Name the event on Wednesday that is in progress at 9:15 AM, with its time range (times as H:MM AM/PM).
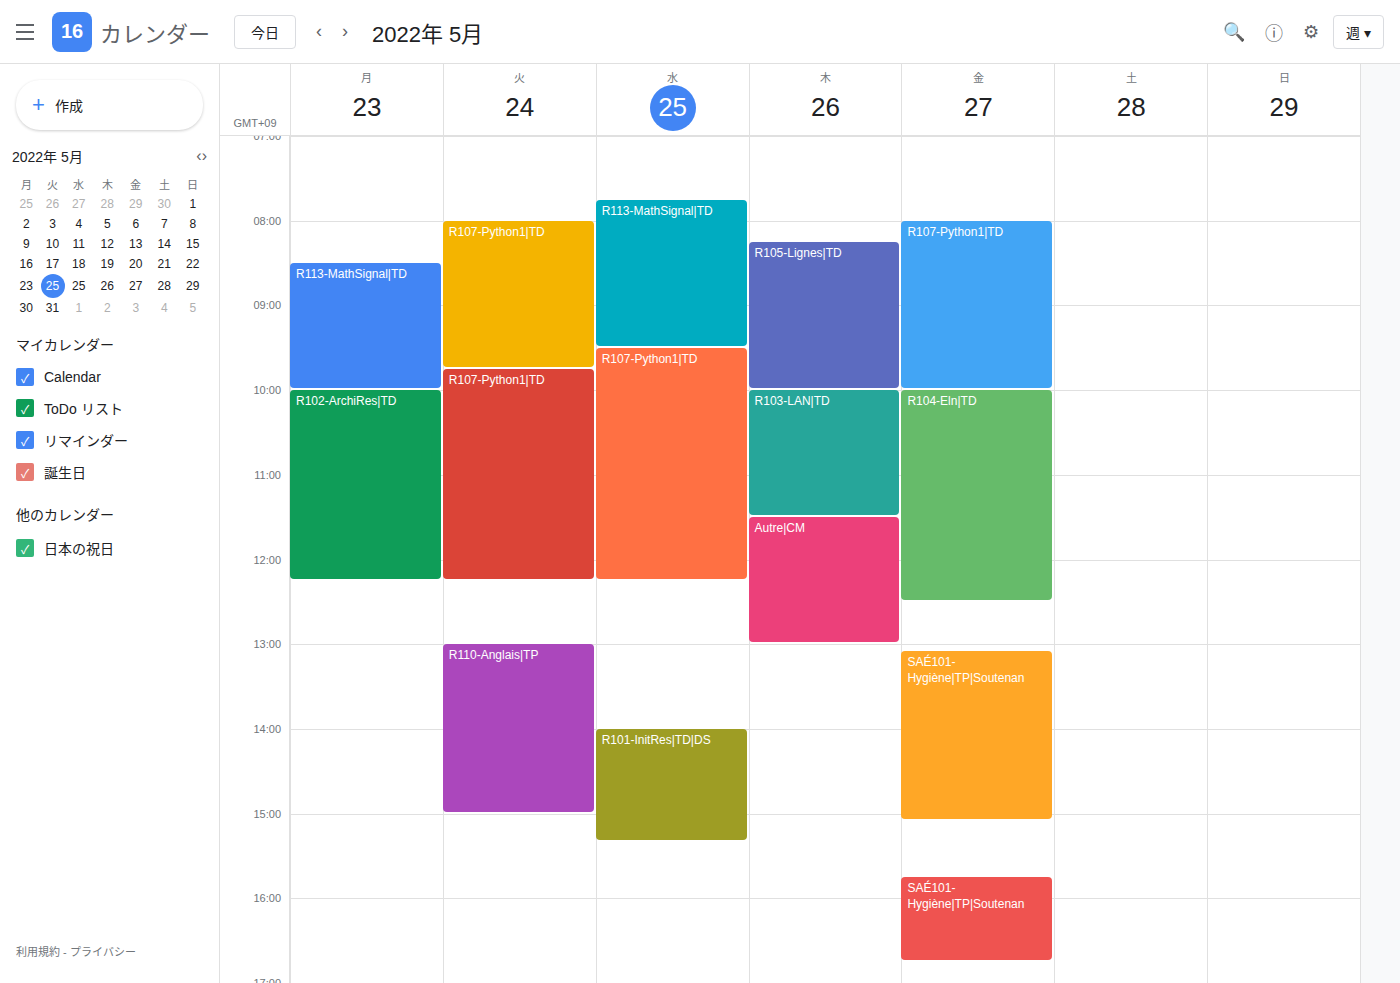
"R113-MathSignal|TD", 7:45 AM to 9:30 AM